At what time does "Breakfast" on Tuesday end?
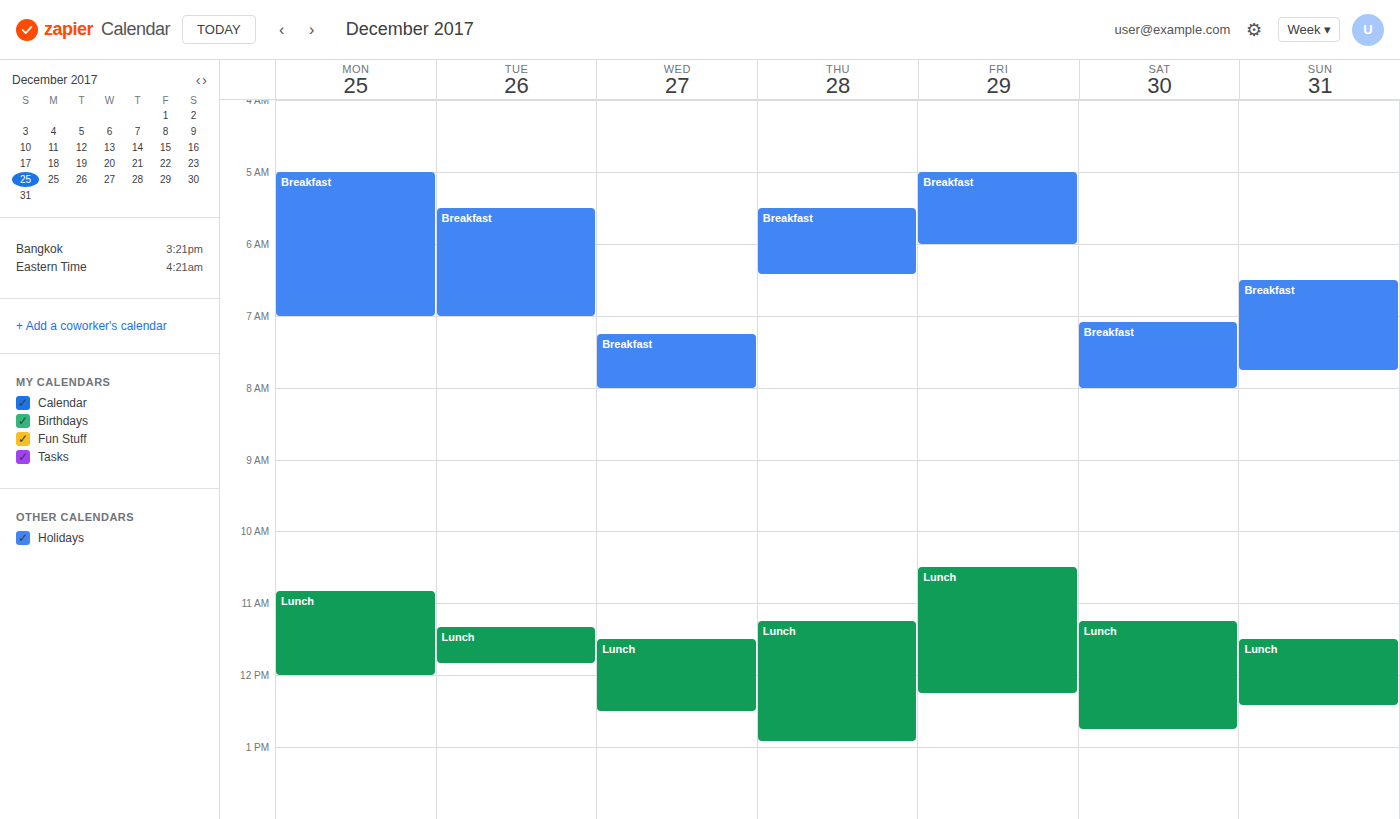
07:00